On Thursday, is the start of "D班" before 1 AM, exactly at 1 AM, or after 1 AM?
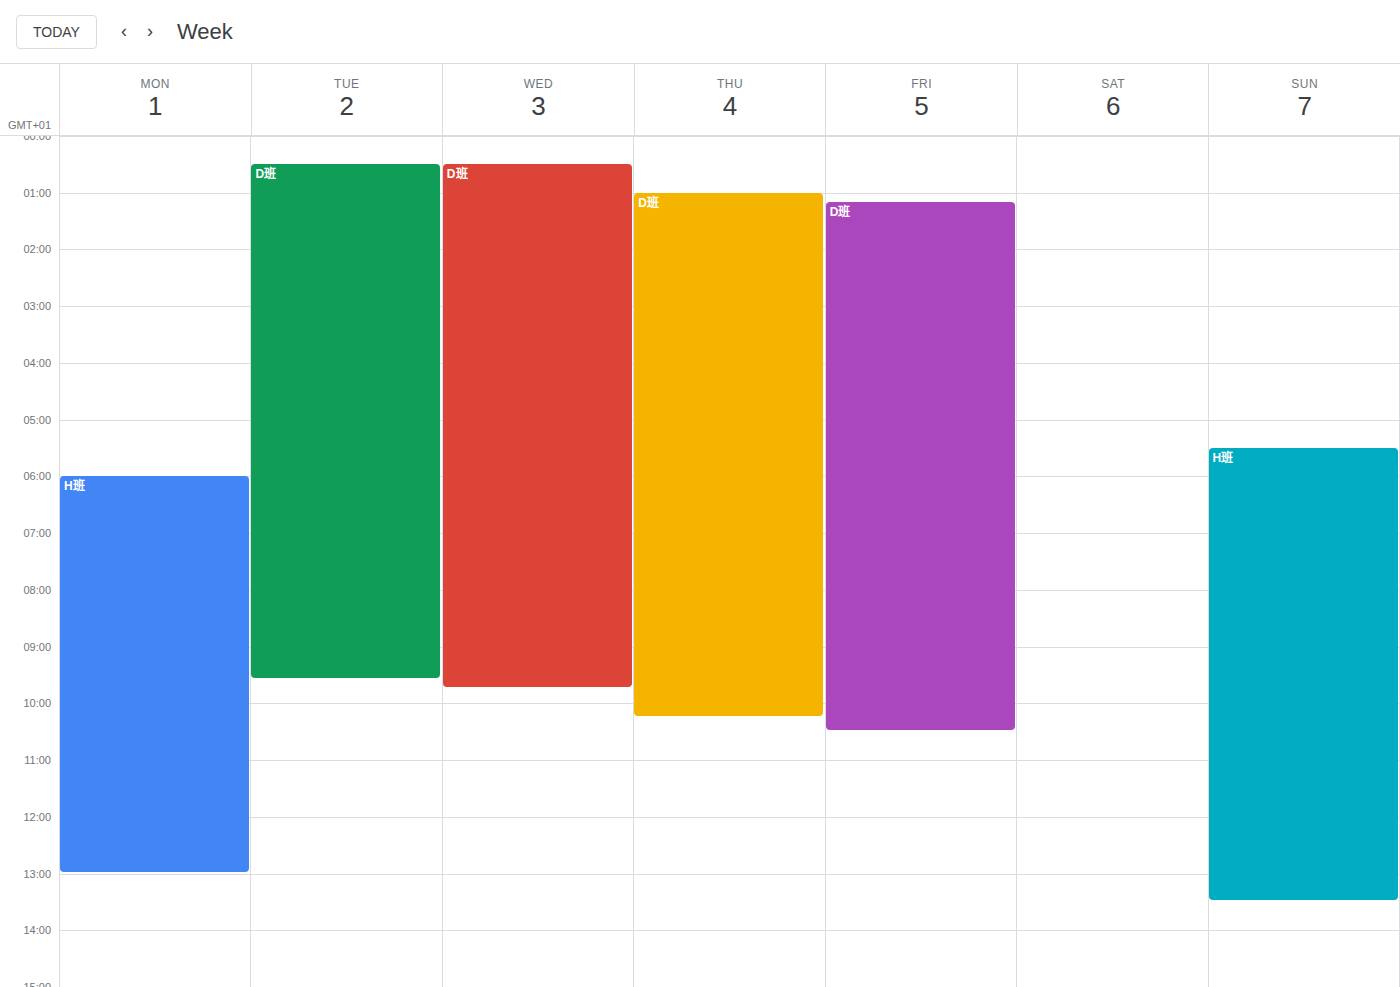
1:00 AM -- exactly at 1 AM, on the 1 AM line.